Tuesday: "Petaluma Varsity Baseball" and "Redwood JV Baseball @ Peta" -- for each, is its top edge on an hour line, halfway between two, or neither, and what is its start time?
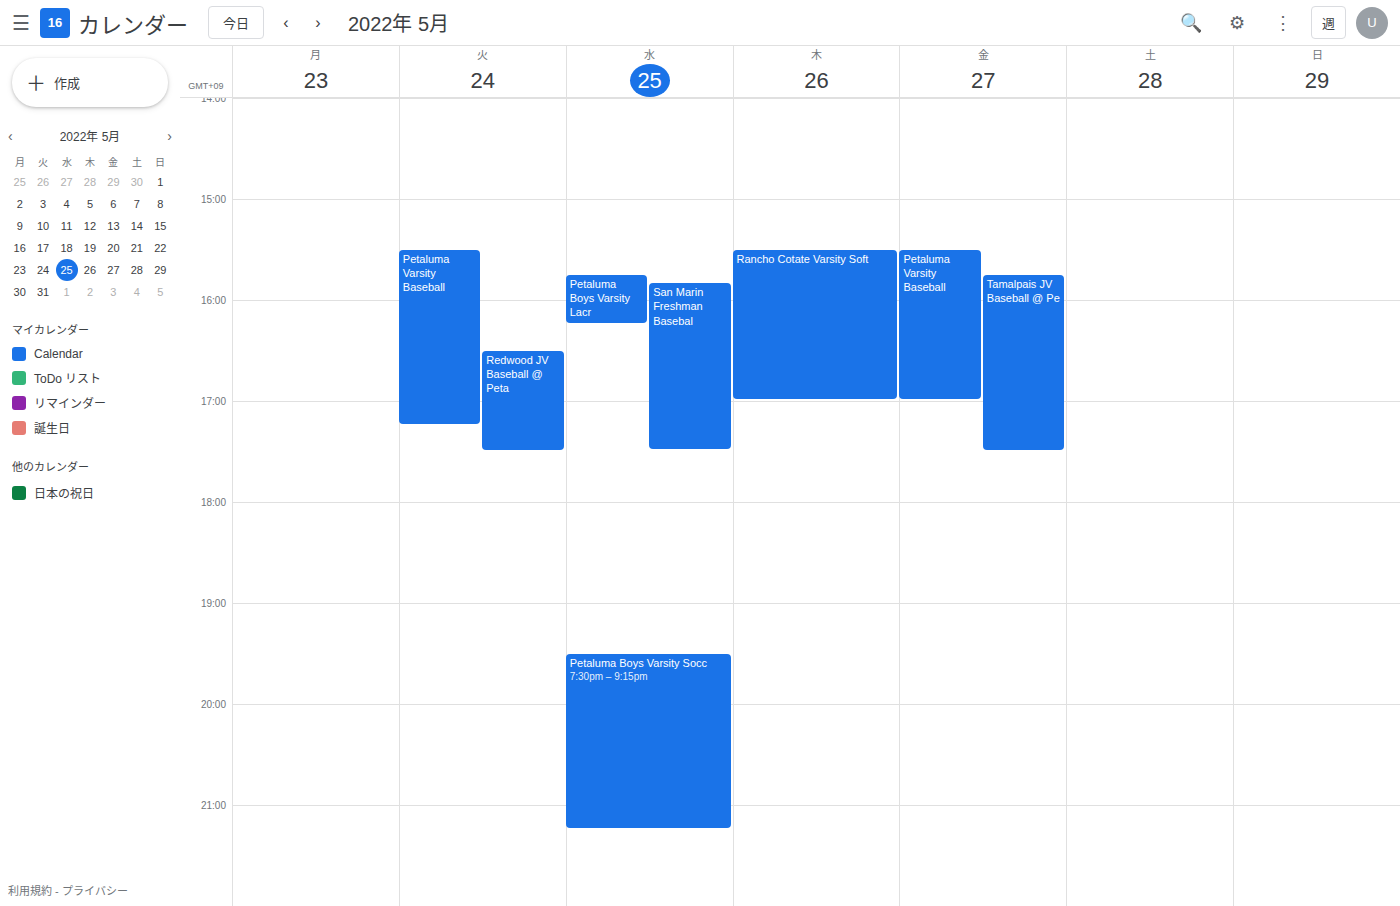
"Petaluma Varsity Baseball": 3:30 PM, halfway between the 3 PM and 4 PM lines. "Redwood JV Baseball @ Peta": 4:30 PM, halfway between the 4 PM and 5 PM lines.